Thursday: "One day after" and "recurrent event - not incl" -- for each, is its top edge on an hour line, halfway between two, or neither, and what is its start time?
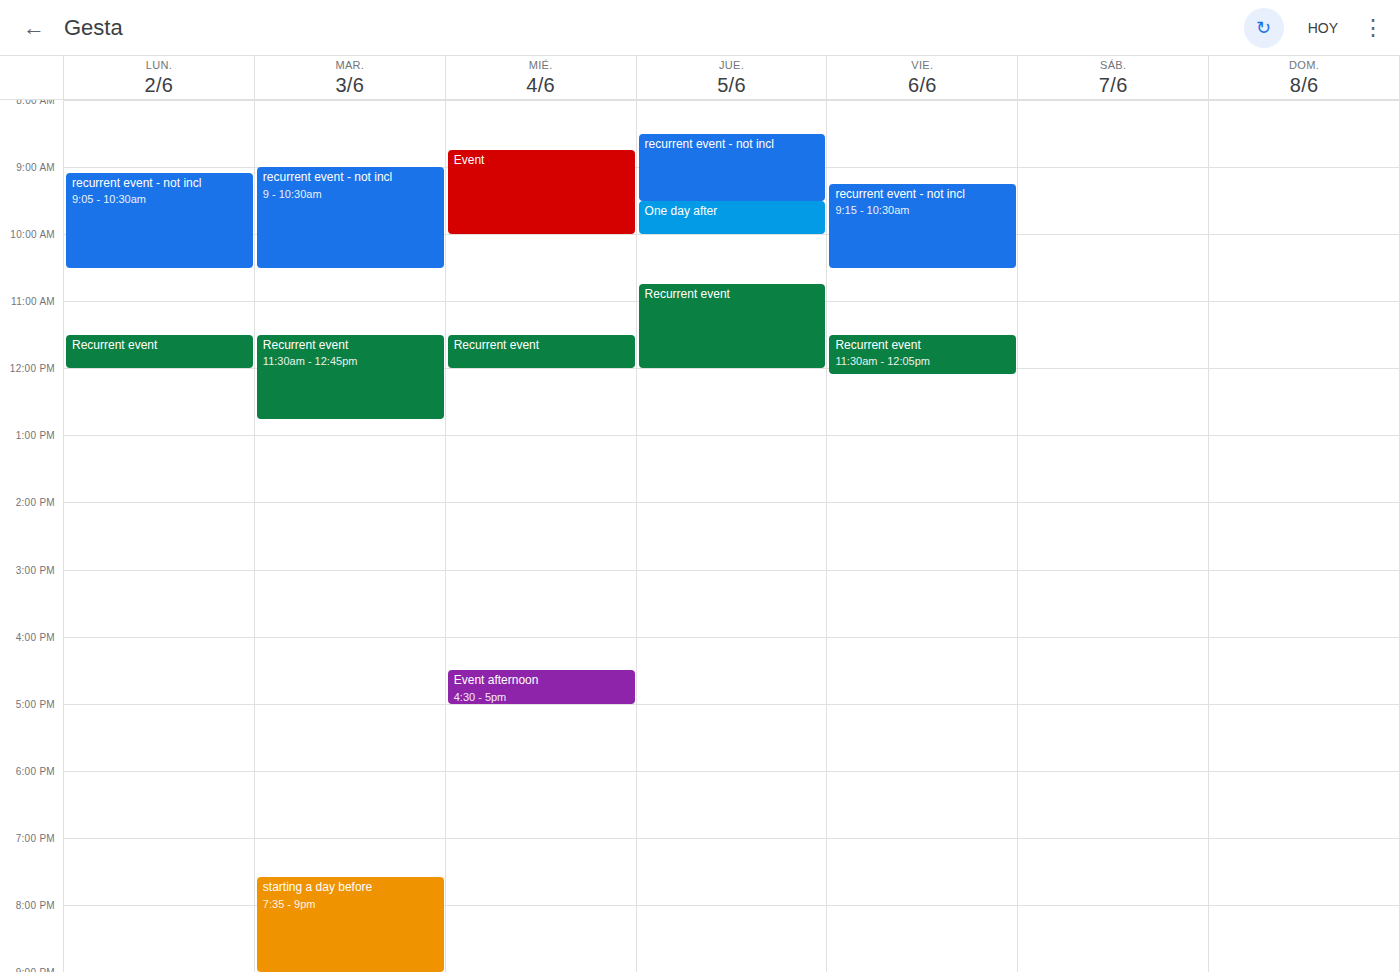
"One day after": 9:30 AM, halfway between the 9 AM and 10 AM lines. "recurrent event - not incl": 8:30 AM, halfway between the 8 AM and 9 AM lines.